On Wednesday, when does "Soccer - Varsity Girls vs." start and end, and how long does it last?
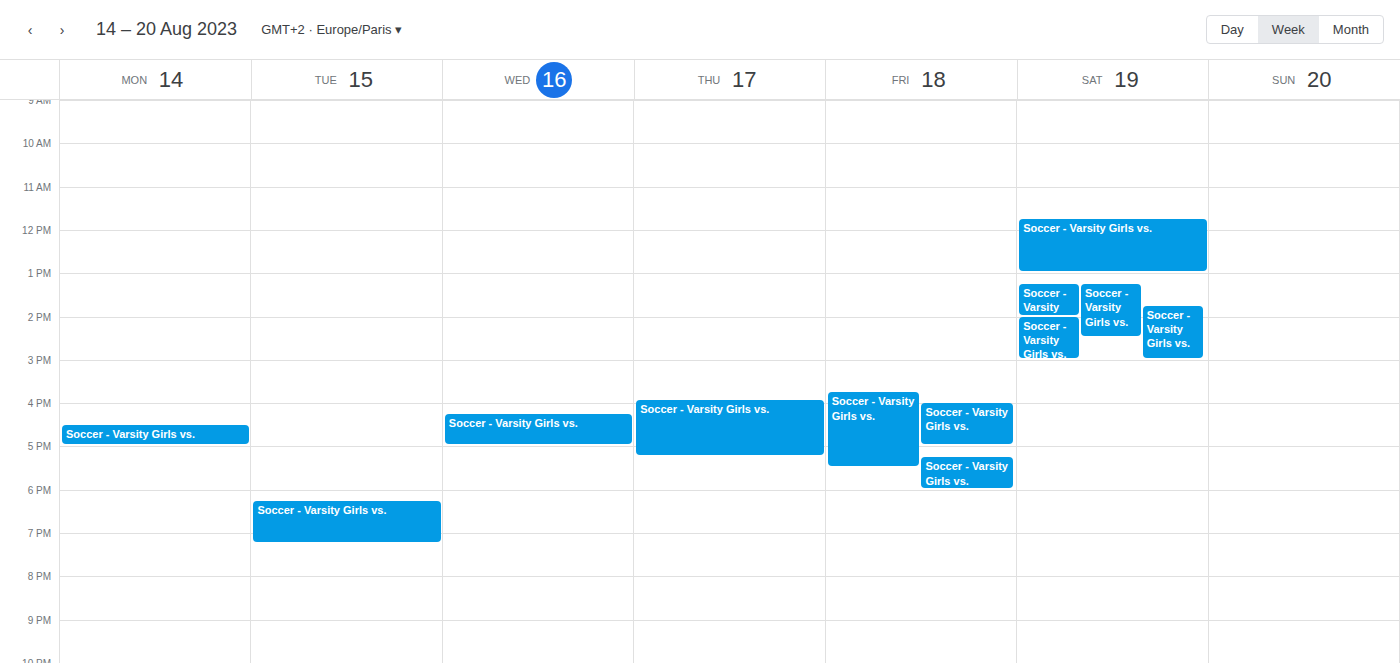
4:15 PM to 5:00 PM, 45 minutes